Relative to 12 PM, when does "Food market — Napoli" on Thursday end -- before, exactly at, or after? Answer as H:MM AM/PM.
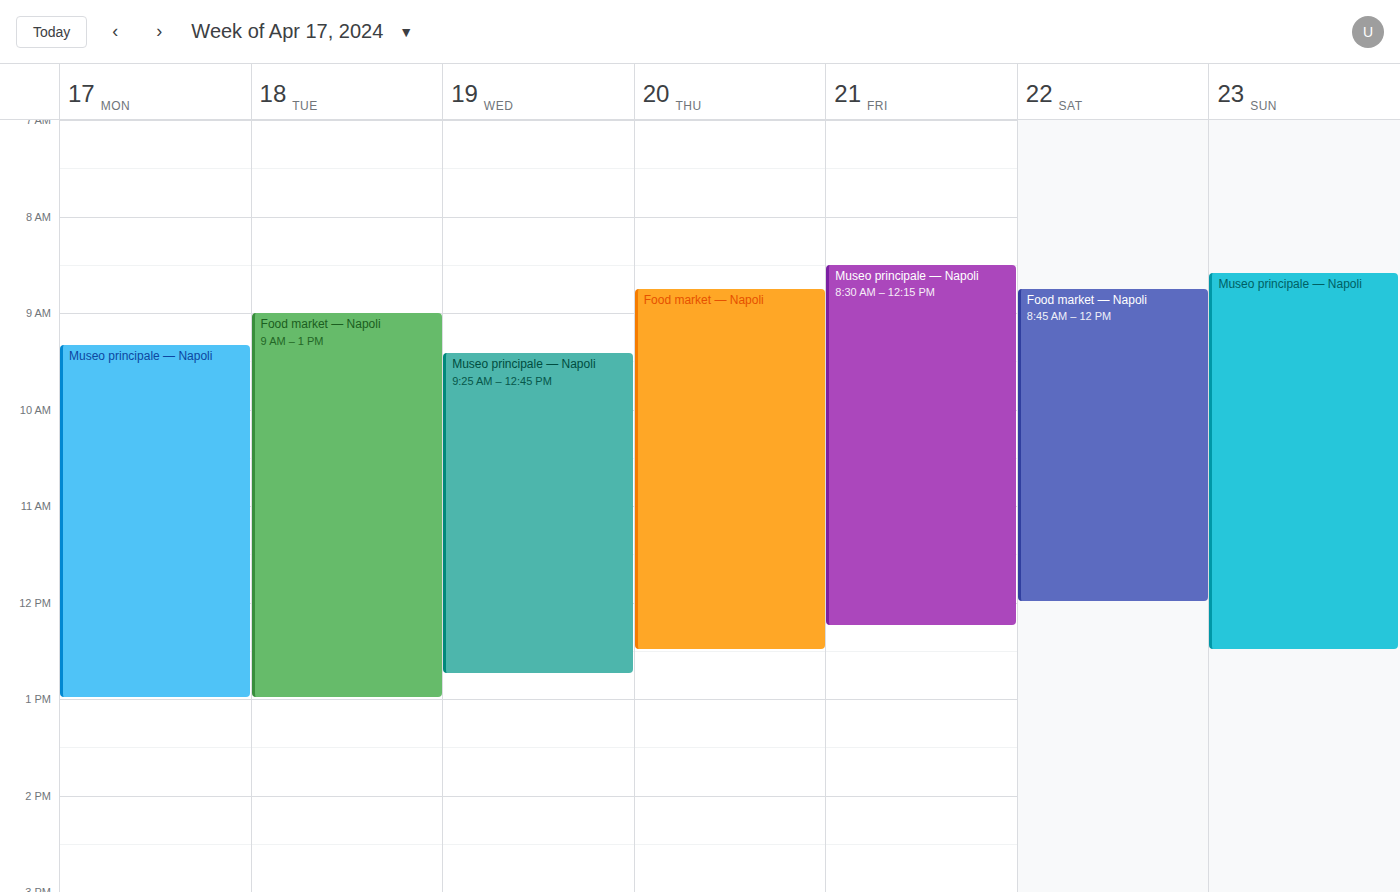
12:30 PM -- after 12 PM, 30 minutes below the 12 PM line.